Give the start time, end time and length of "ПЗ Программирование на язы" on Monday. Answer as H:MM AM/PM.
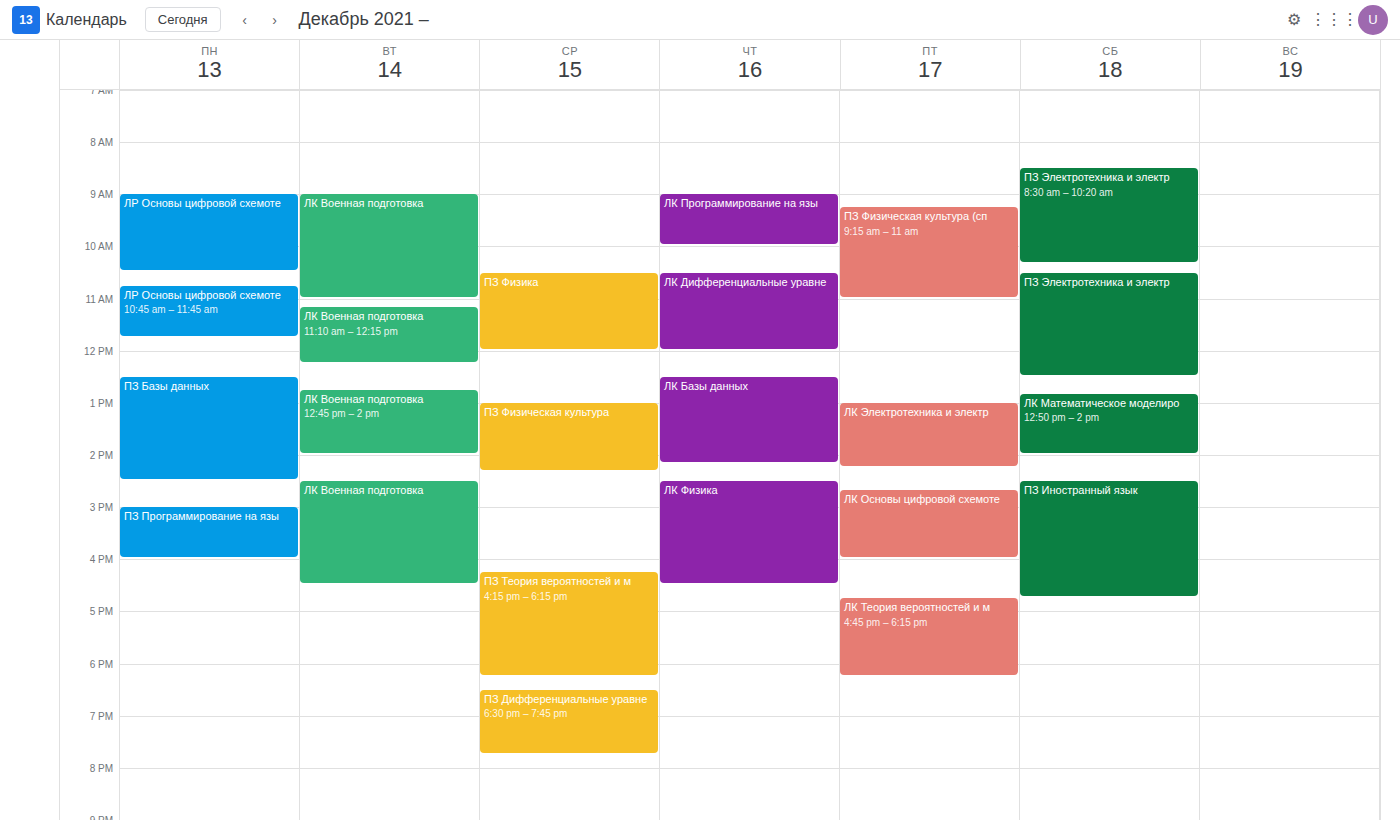
3:00 PM to 4:00 PM, 1 hour